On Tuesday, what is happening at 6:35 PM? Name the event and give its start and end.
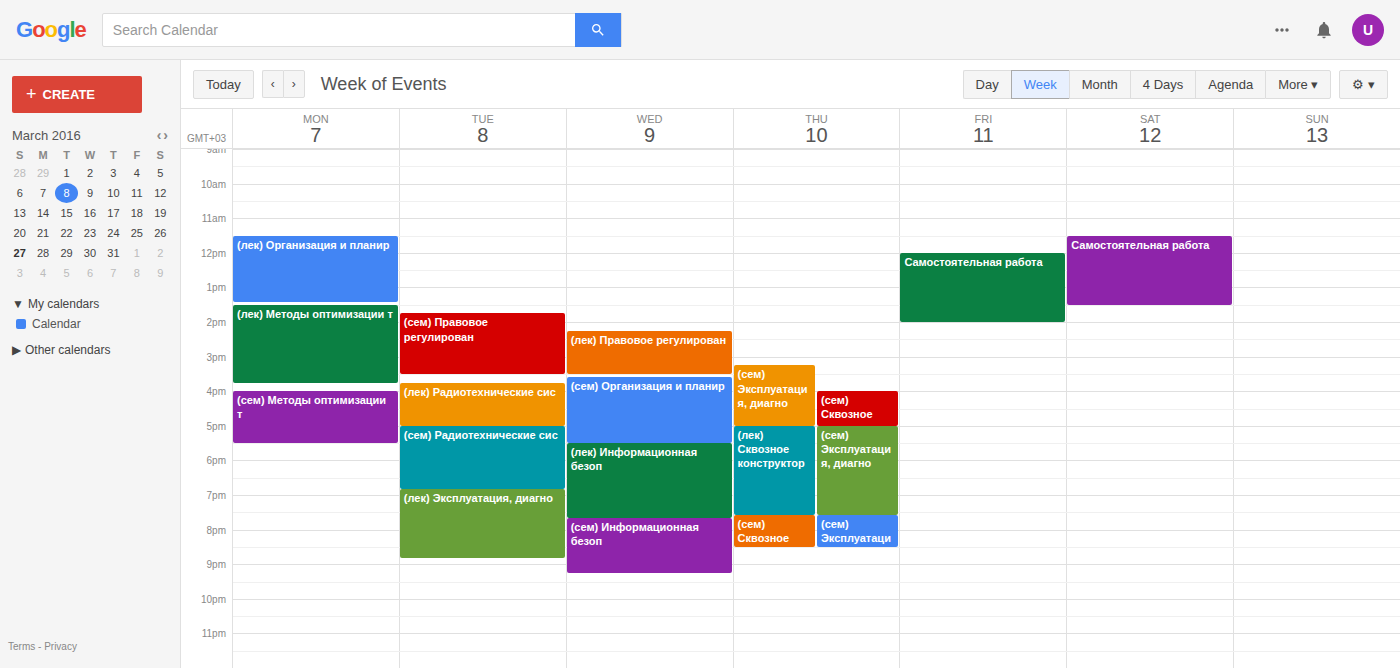
"(сем) Радиотехнические сис", 5:00 PM to 6:50 PM